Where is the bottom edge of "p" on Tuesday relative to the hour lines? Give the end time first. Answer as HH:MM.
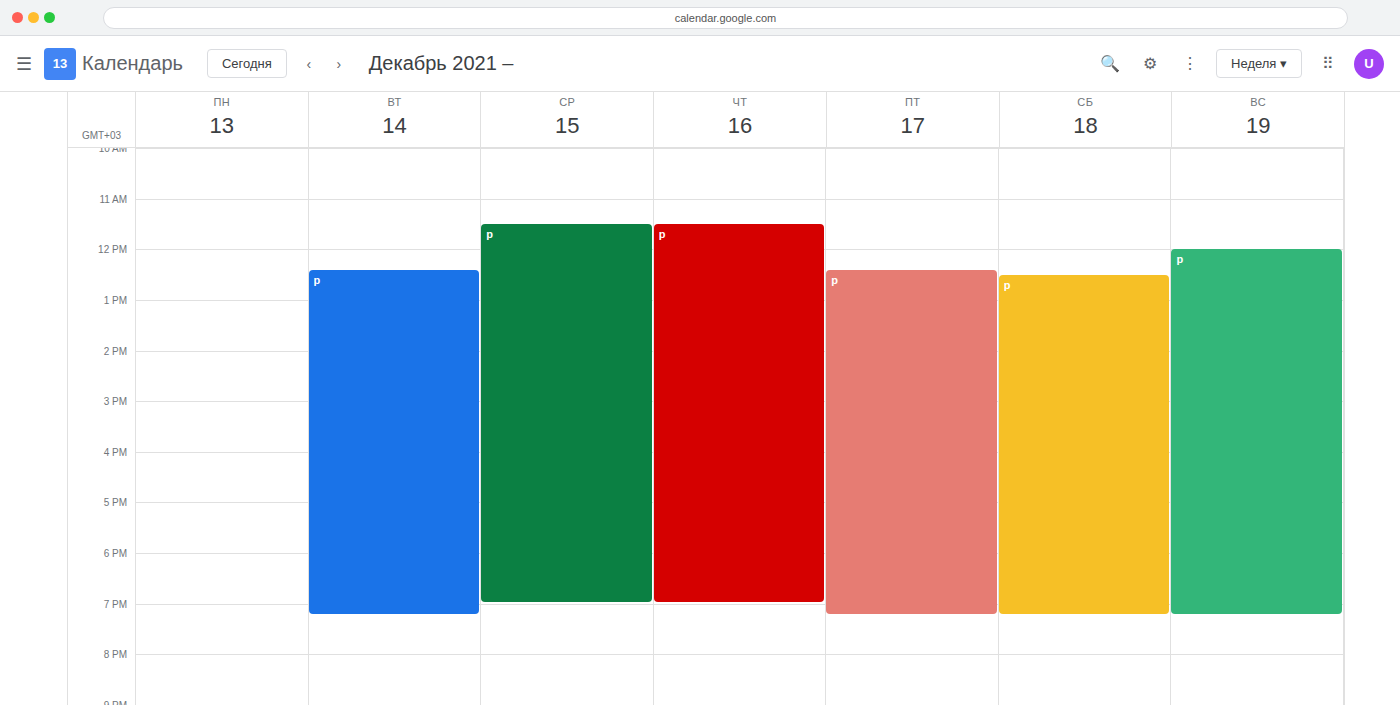
19:15 -- neither: a quarter of the way from the 19:00 line to the 20:00 line.